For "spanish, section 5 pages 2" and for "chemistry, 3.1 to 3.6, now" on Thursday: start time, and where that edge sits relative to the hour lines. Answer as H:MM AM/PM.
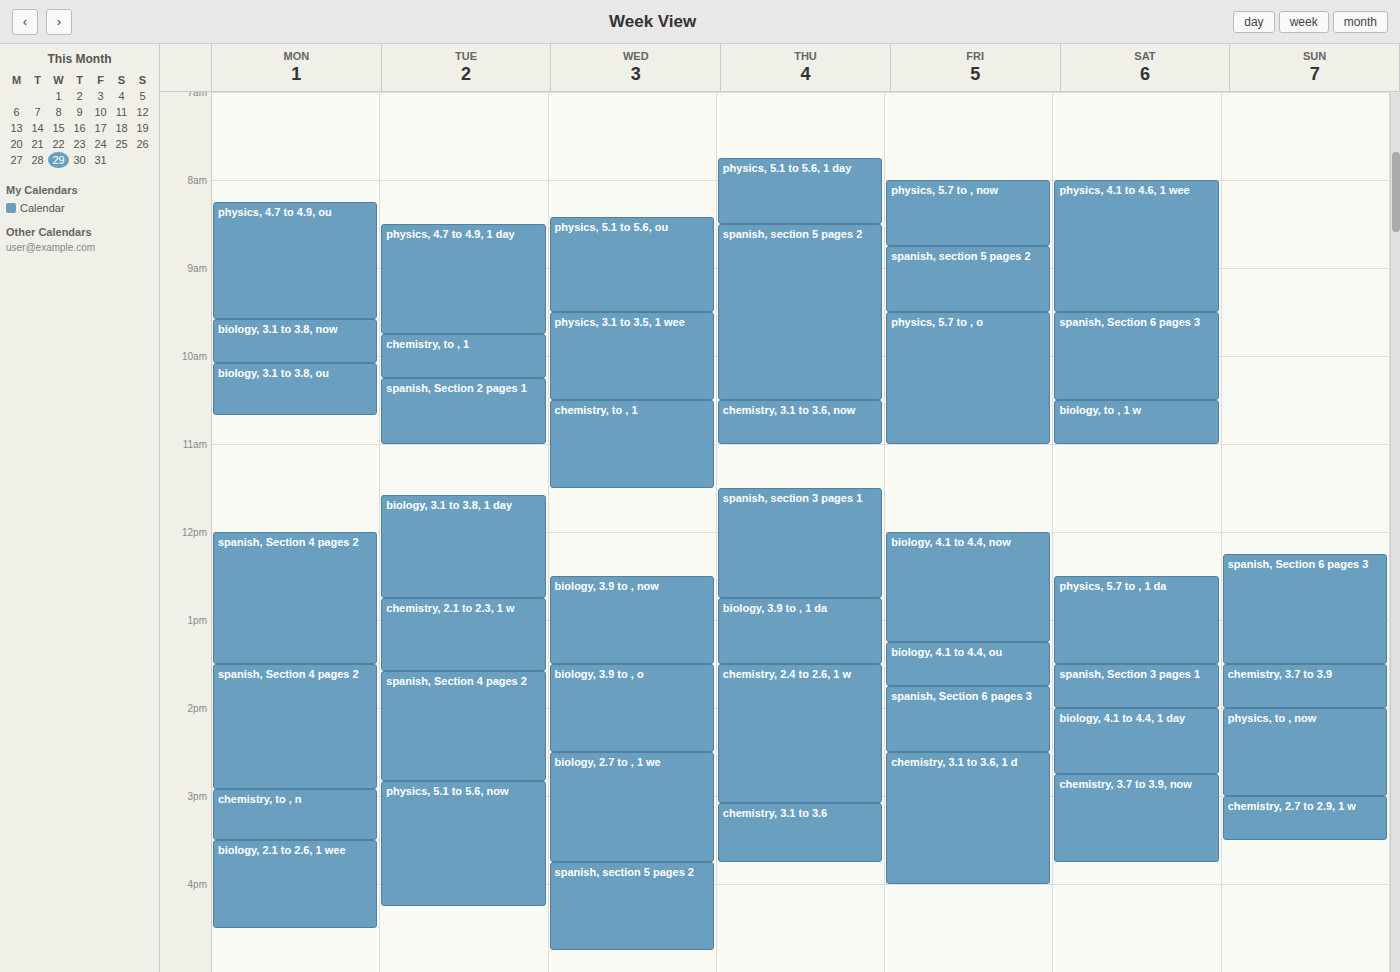
"spanish, section 5 pages 2": 8:30 AM, halfway between the 8 AM and 9 AM lines. "chemistry, 3.1 to 3.6, now": 10:30 AM, halfway between the 10 AM and 11 AM lines.